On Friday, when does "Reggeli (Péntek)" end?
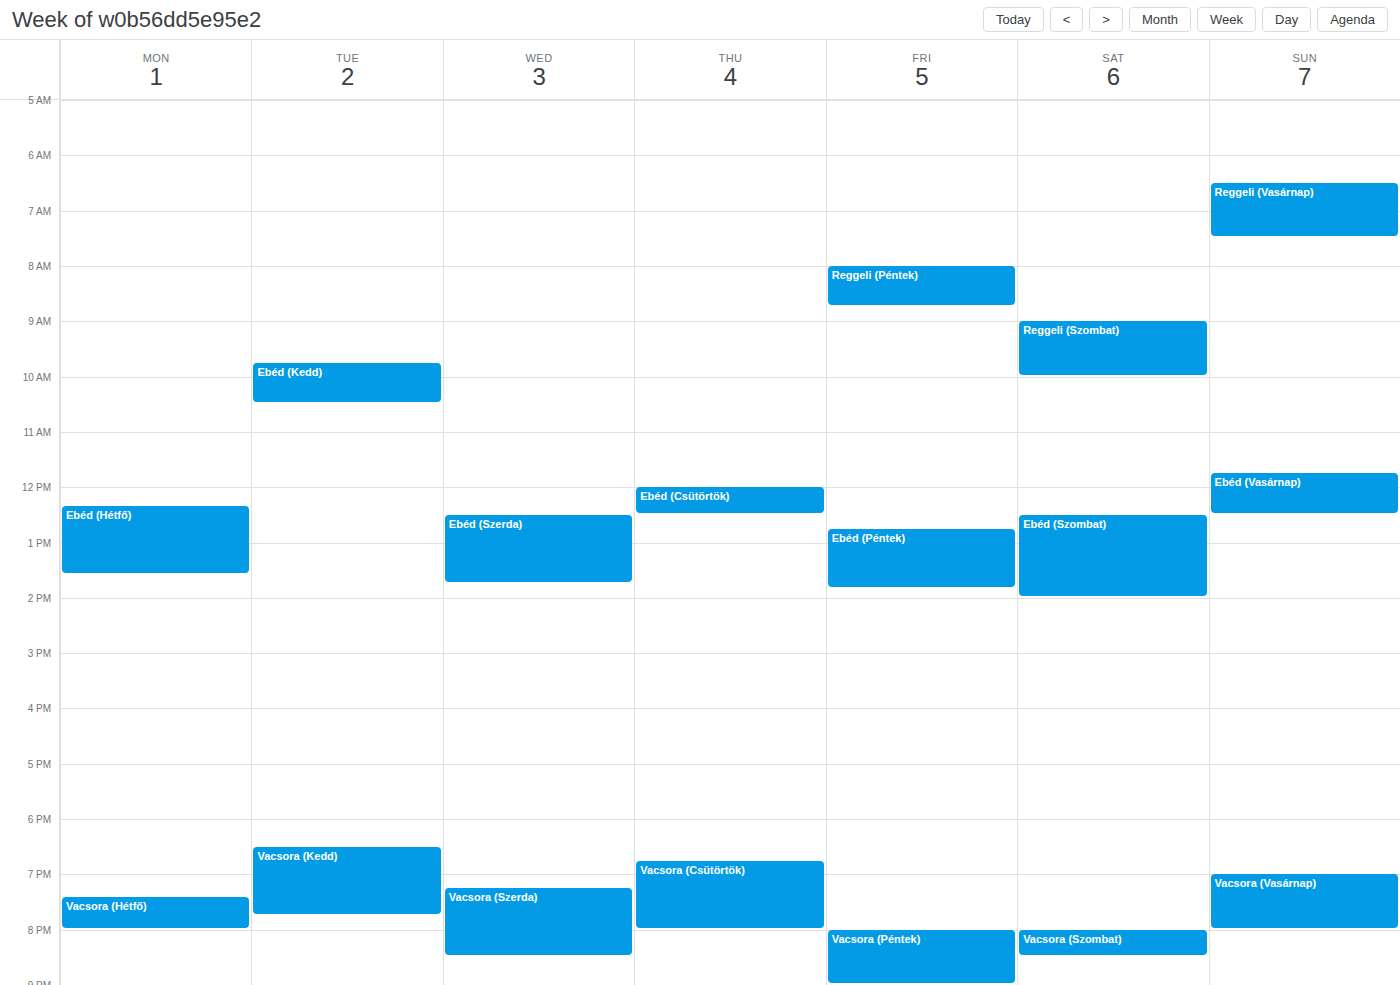
8:45 AM